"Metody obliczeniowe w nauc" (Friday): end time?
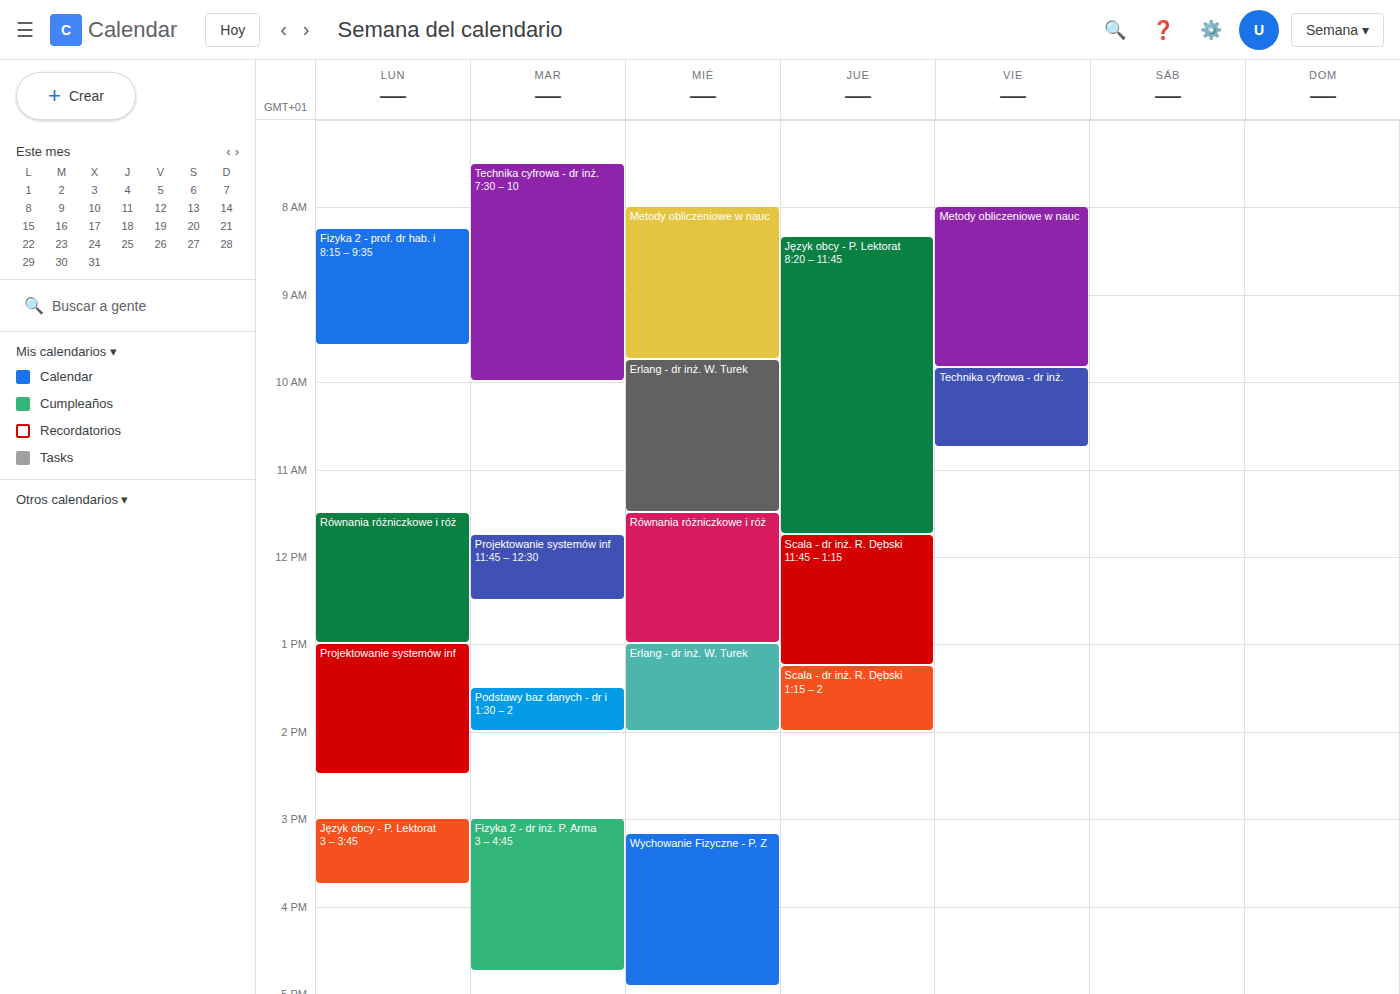
9:50 AM